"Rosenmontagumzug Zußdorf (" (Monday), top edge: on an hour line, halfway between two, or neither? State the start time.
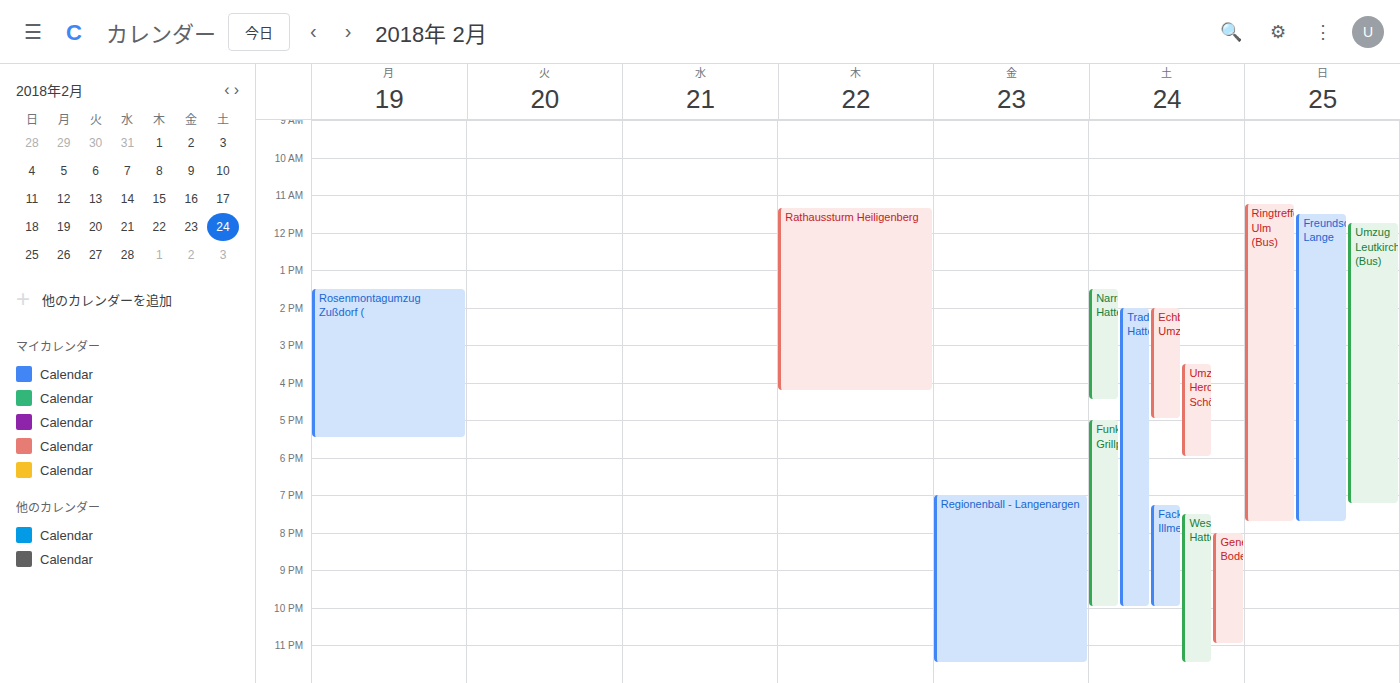
1:30 PM -- halfway between the 1 PM and 2 PM lines.